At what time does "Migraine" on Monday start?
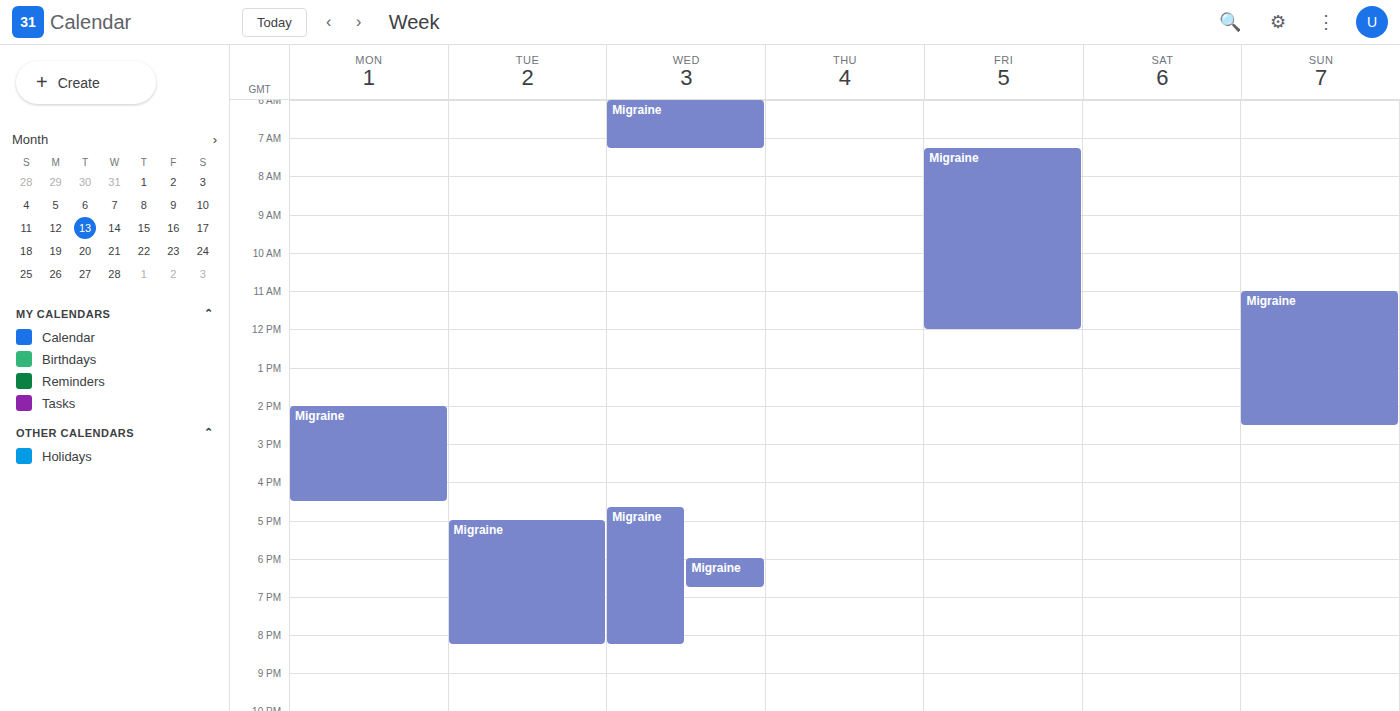
2:00 PM